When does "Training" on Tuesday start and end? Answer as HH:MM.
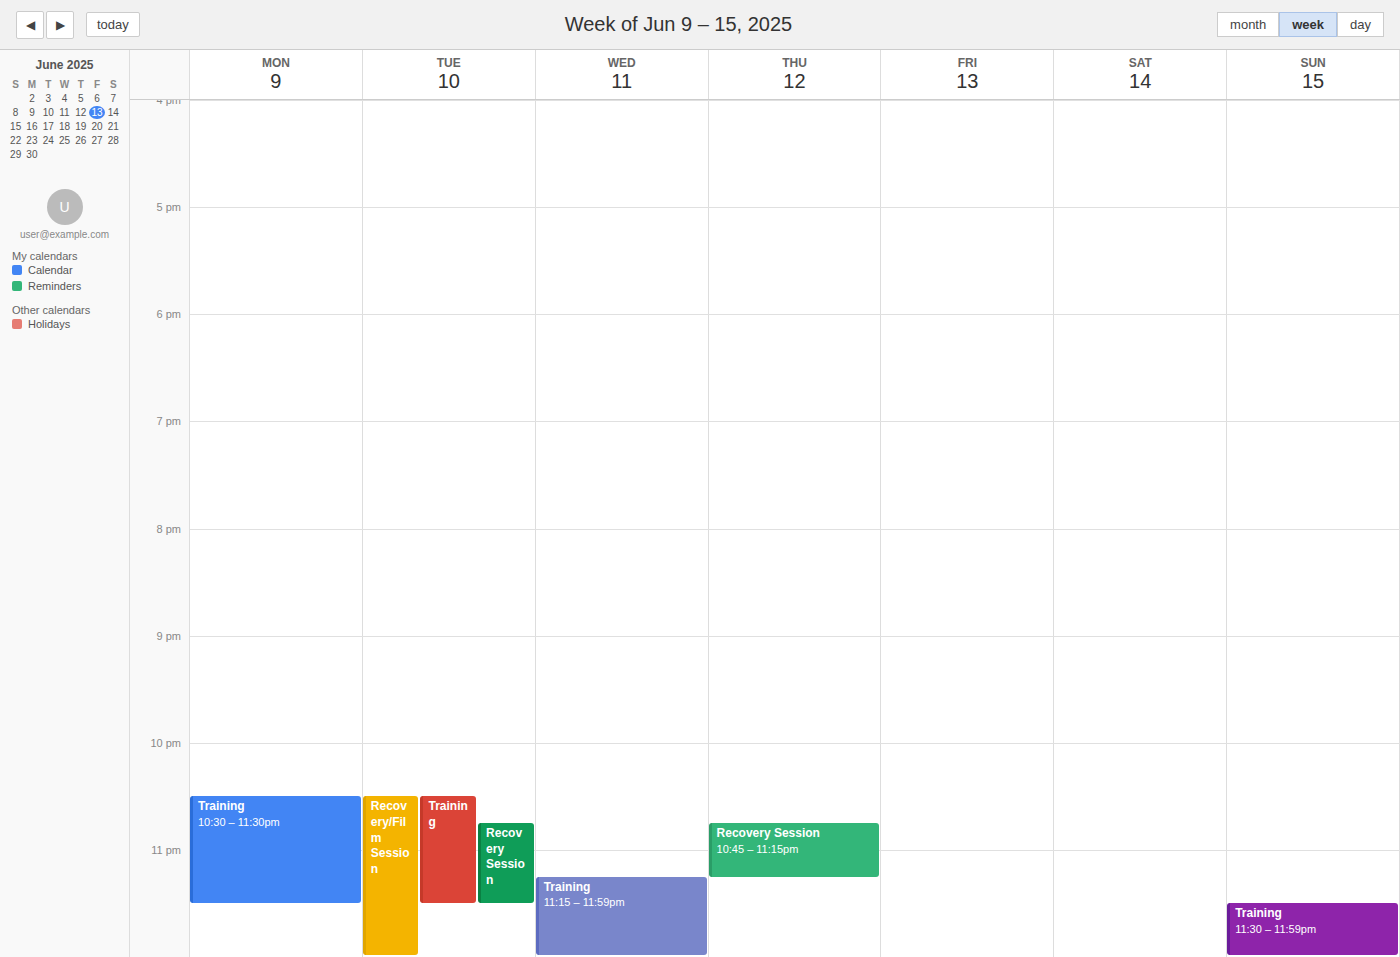
22:30 to 23:30